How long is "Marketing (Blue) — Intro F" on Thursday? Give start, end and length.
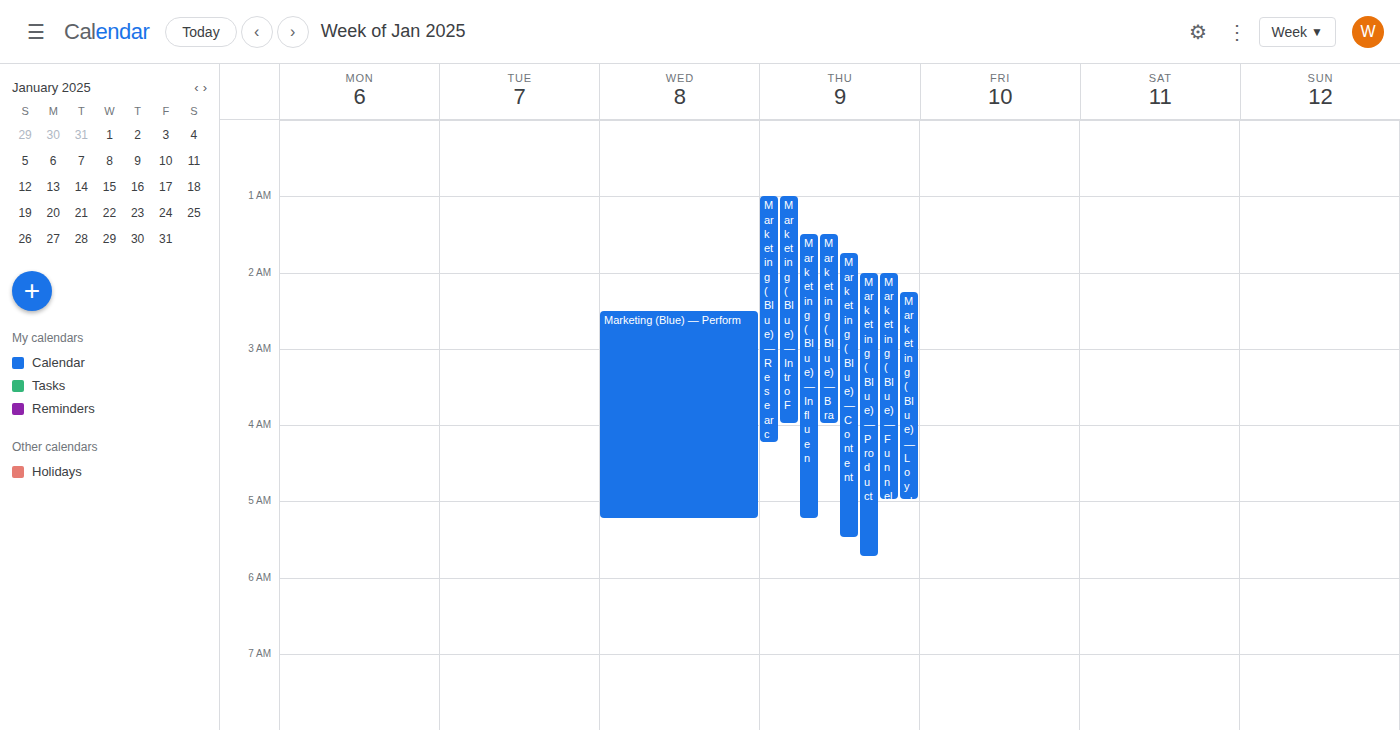
1:00 AM to 4:00 AM, 3 hours